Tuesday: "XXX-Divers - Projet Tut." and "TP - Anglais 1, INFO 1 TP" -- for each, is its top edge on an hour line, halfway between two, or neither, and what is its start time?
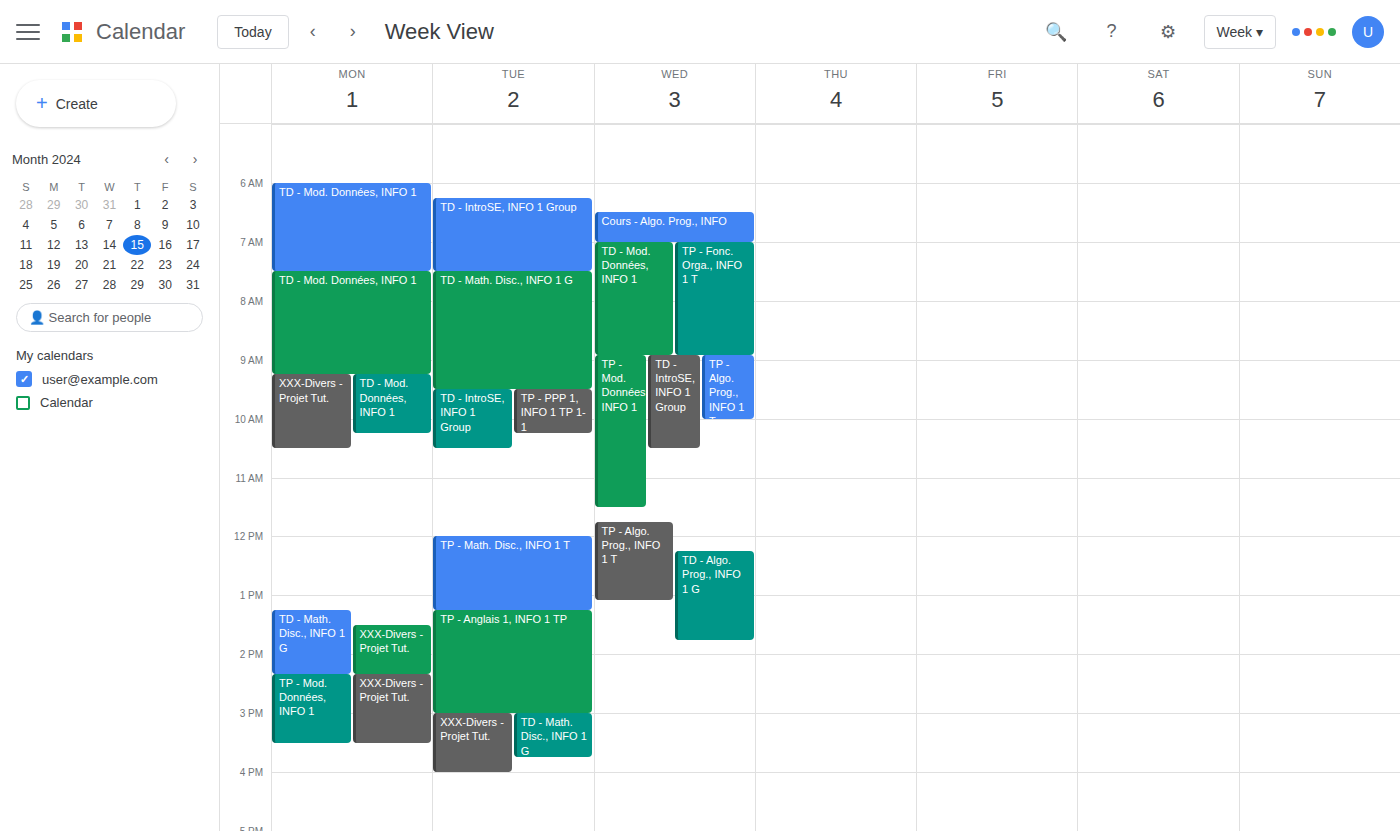
"XXX-Divers - Projet Tut.": 3:00 PM, exactly on the 3 PM line. "TP - Anglais 1, INFO 1 TP": 1:15 PM, neither: a quarter of the way from the 1 PM line to the 2 PM line.